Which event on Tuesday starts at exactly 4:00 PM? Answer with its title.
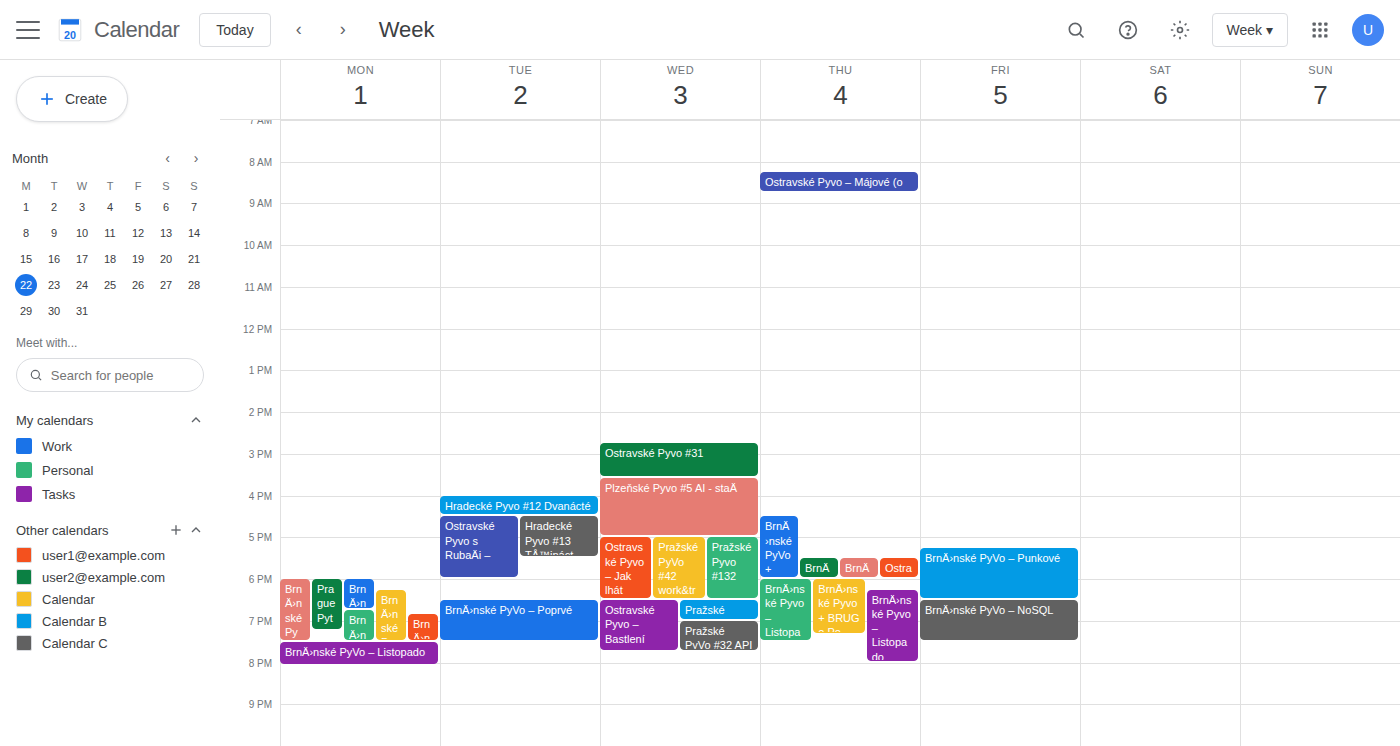
"Hradecké Pyvo #12 Dvanácté"